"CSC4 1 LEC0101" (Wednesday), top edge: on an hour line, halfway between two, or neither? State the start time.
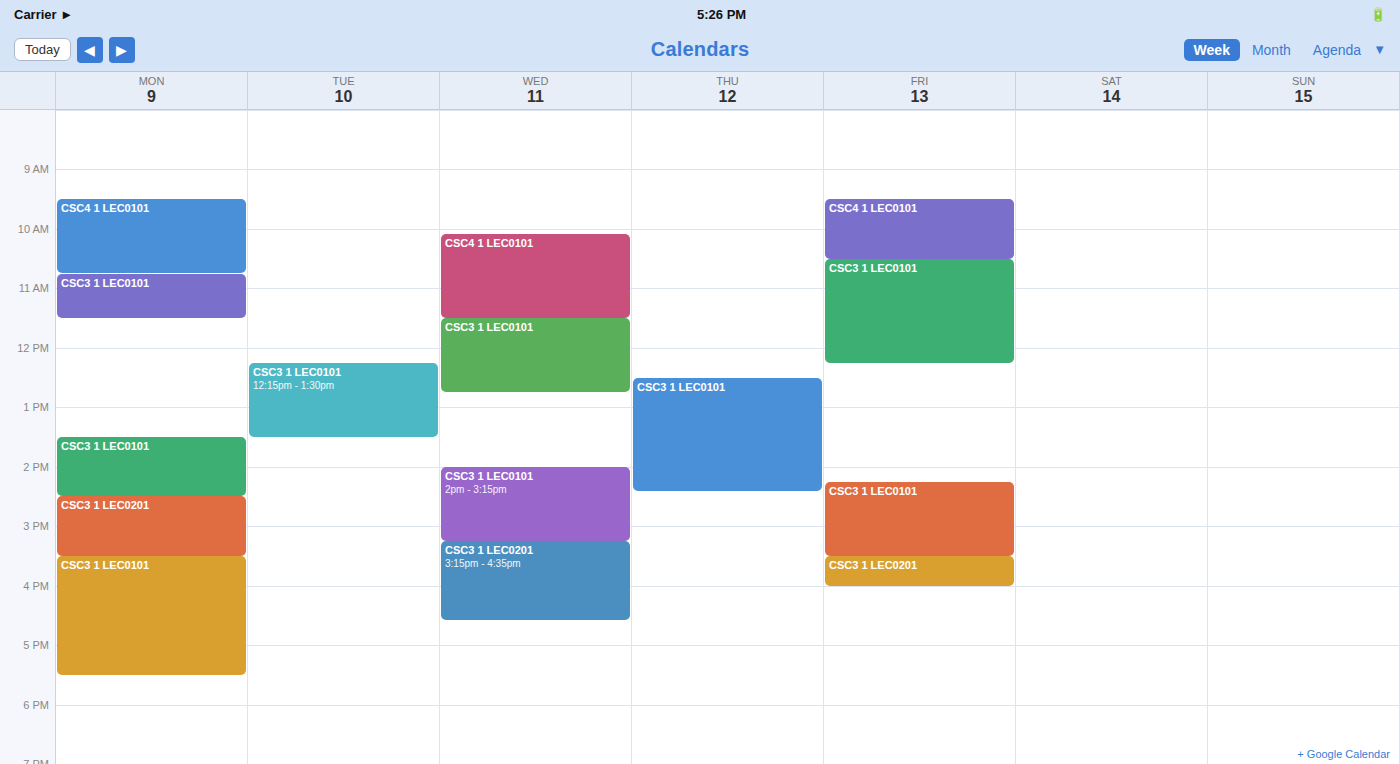
10:05 AM -- neither: 5 minutes below the 10 AM line and 55 minutes above the 11 AM line.